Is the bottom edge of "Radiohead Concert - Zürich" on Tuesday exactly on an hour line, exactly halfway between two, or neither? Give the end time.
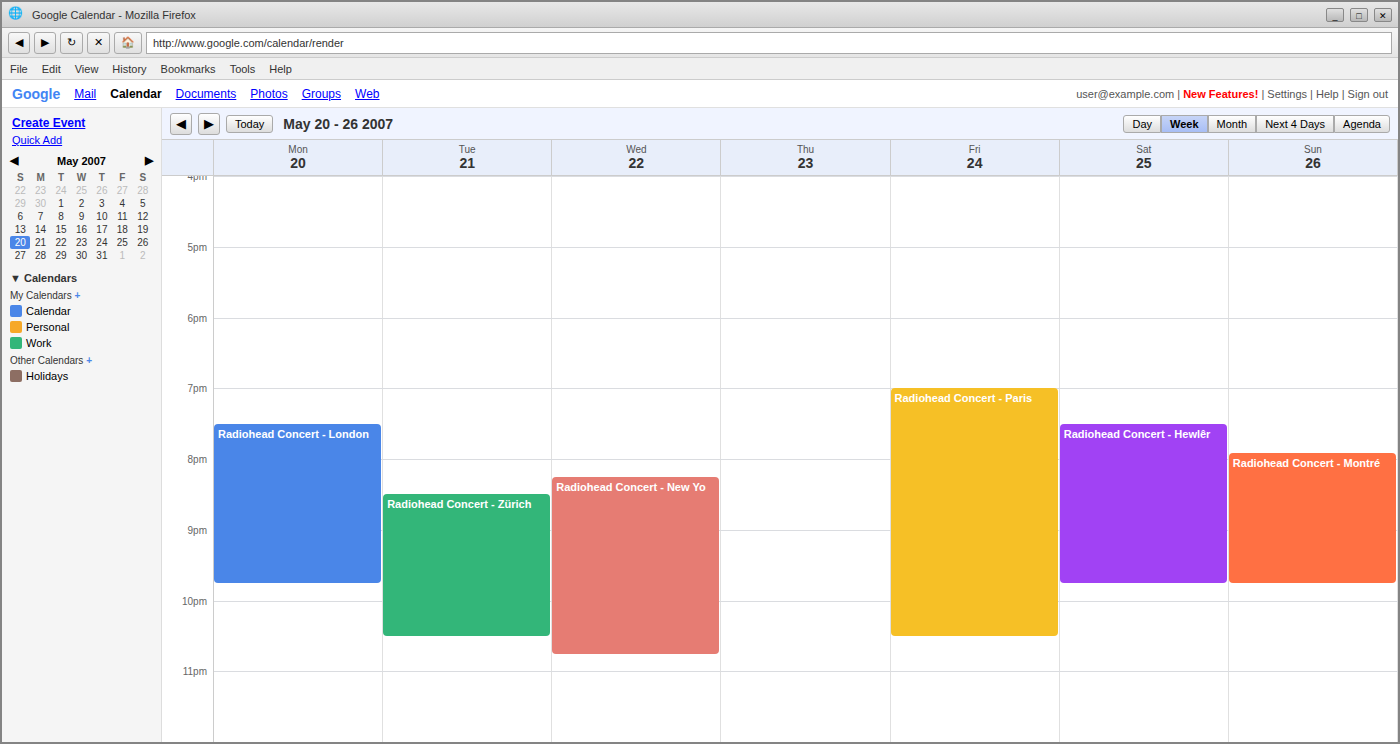
10:30 PM -- halfway between the 10 PM and 11 PM lines.